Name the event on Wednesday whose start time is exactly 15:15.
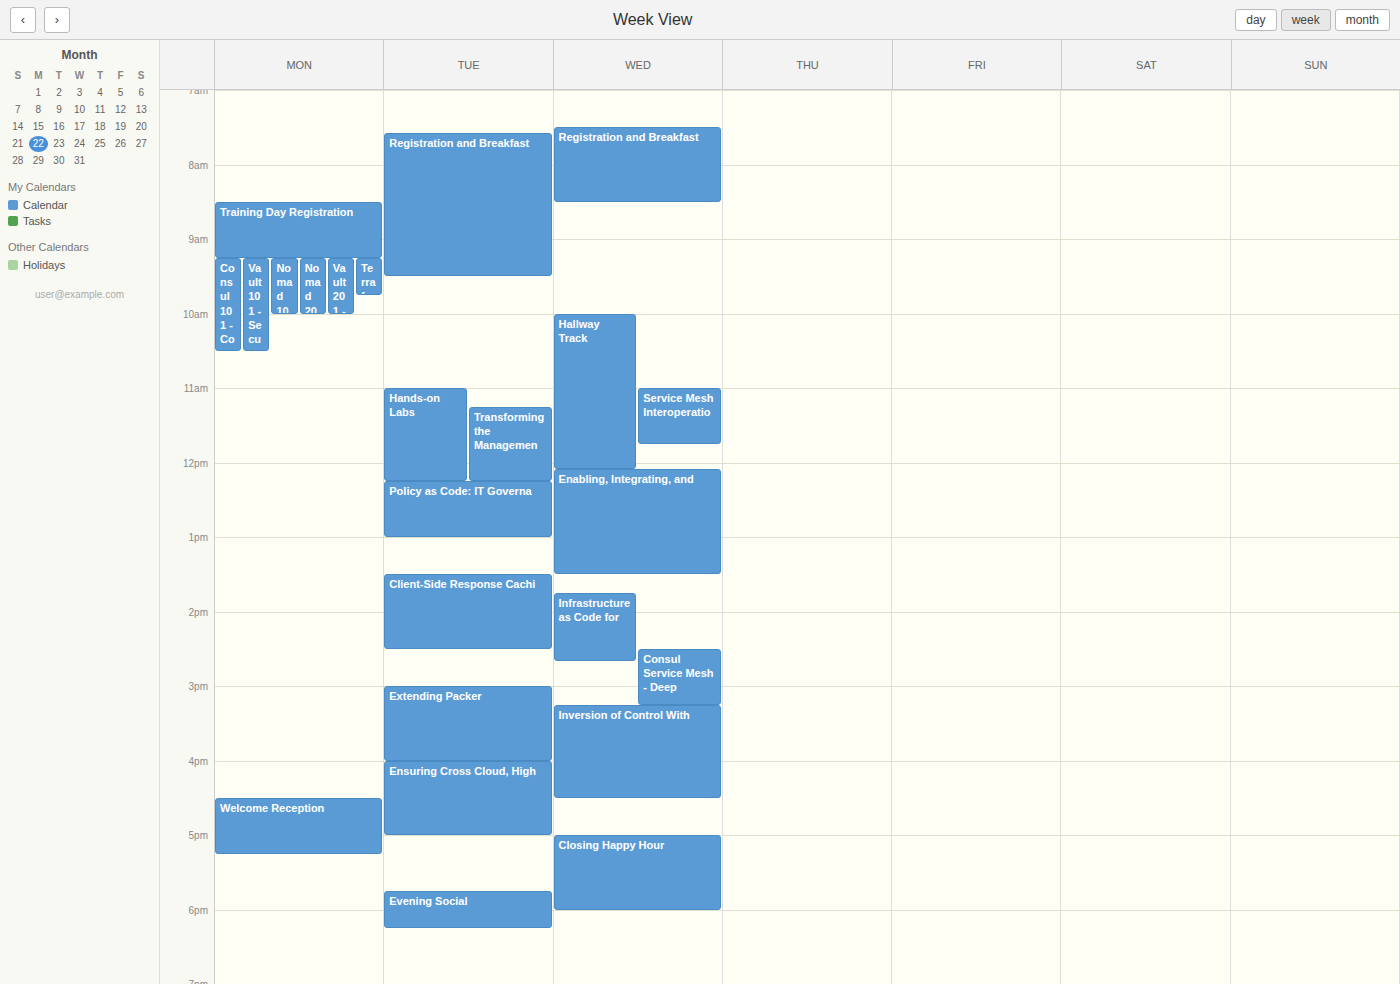
"Inversion of Control With"